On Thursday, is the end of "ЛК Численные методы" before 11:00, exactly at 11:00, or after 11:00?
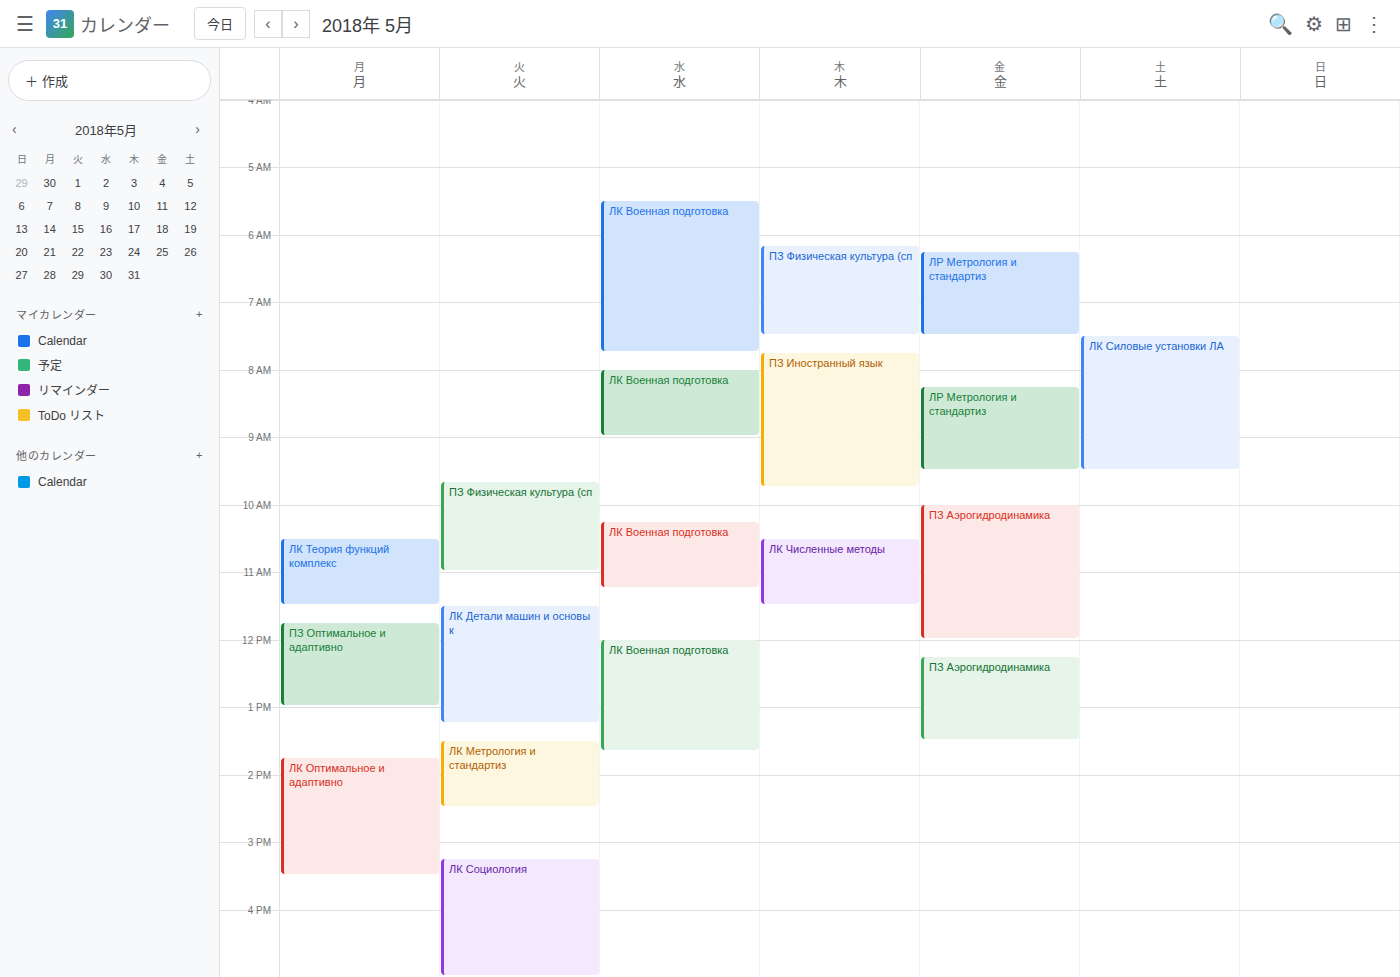
11:30 -- after 11:00, 30 minutes below the 11:00 line.